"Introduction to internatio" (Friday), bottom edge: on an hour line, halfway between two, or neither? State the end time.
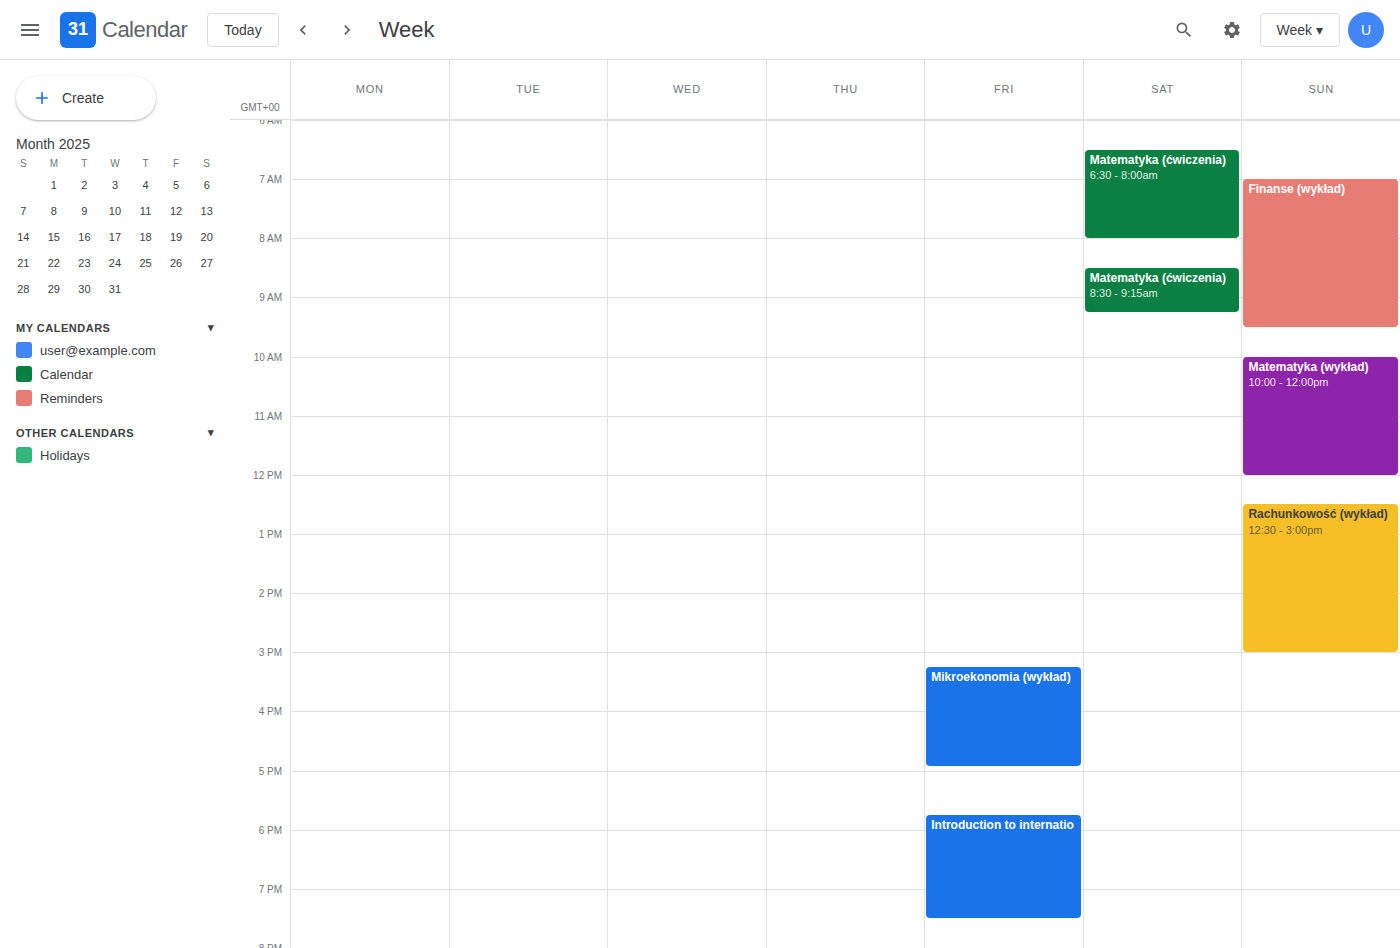
7:30 PM -- halfway between the 7 PM and 8 PM lines.